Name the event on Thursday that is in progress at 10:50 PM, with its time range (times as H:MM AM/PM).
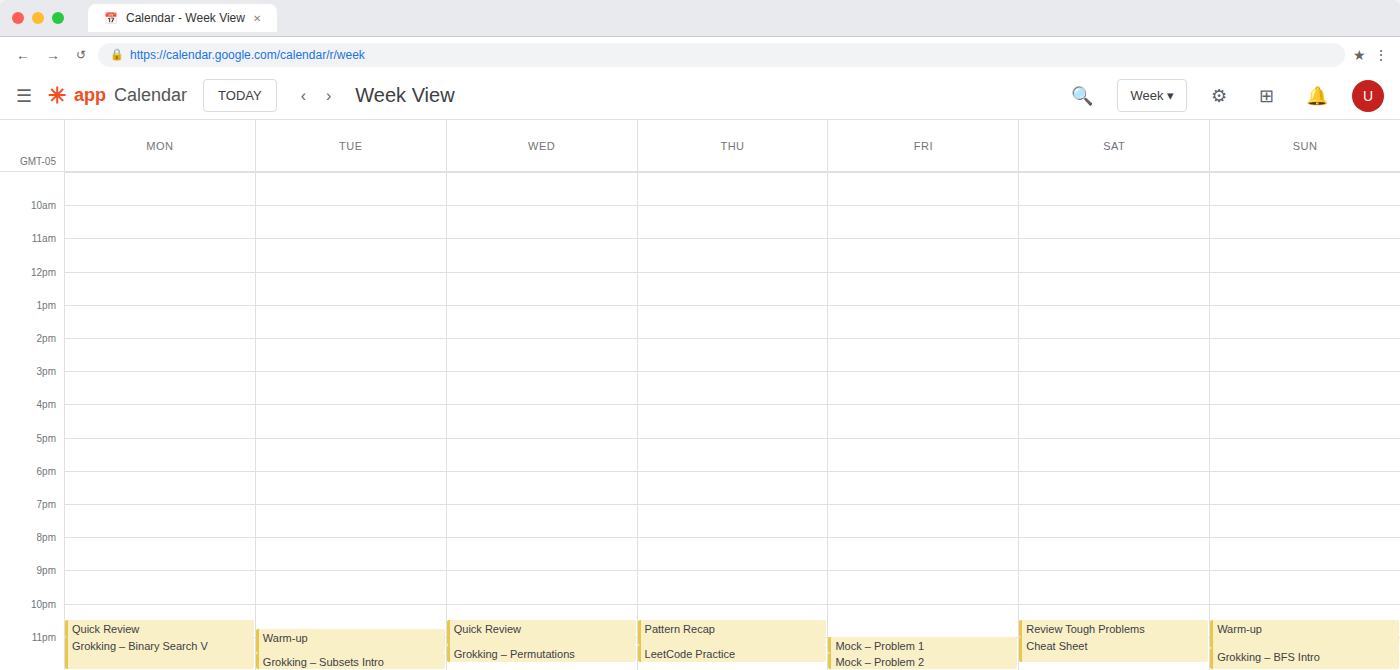
"Pattern Recap", 10:30 PM to 11:15 PM